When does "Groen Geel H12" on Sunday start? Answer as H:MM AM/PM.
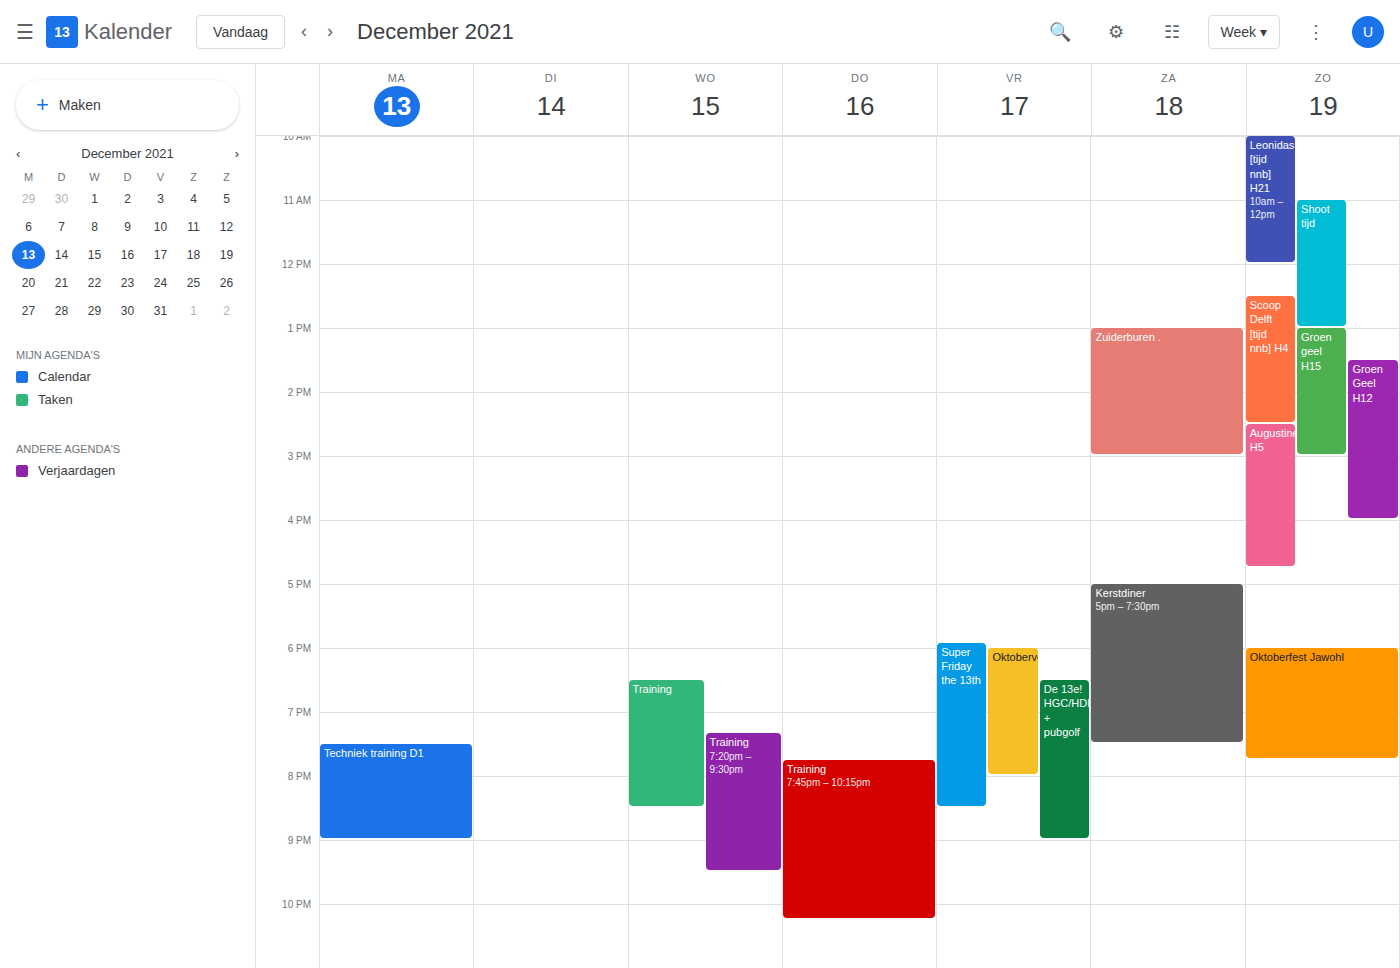
1:30 PM